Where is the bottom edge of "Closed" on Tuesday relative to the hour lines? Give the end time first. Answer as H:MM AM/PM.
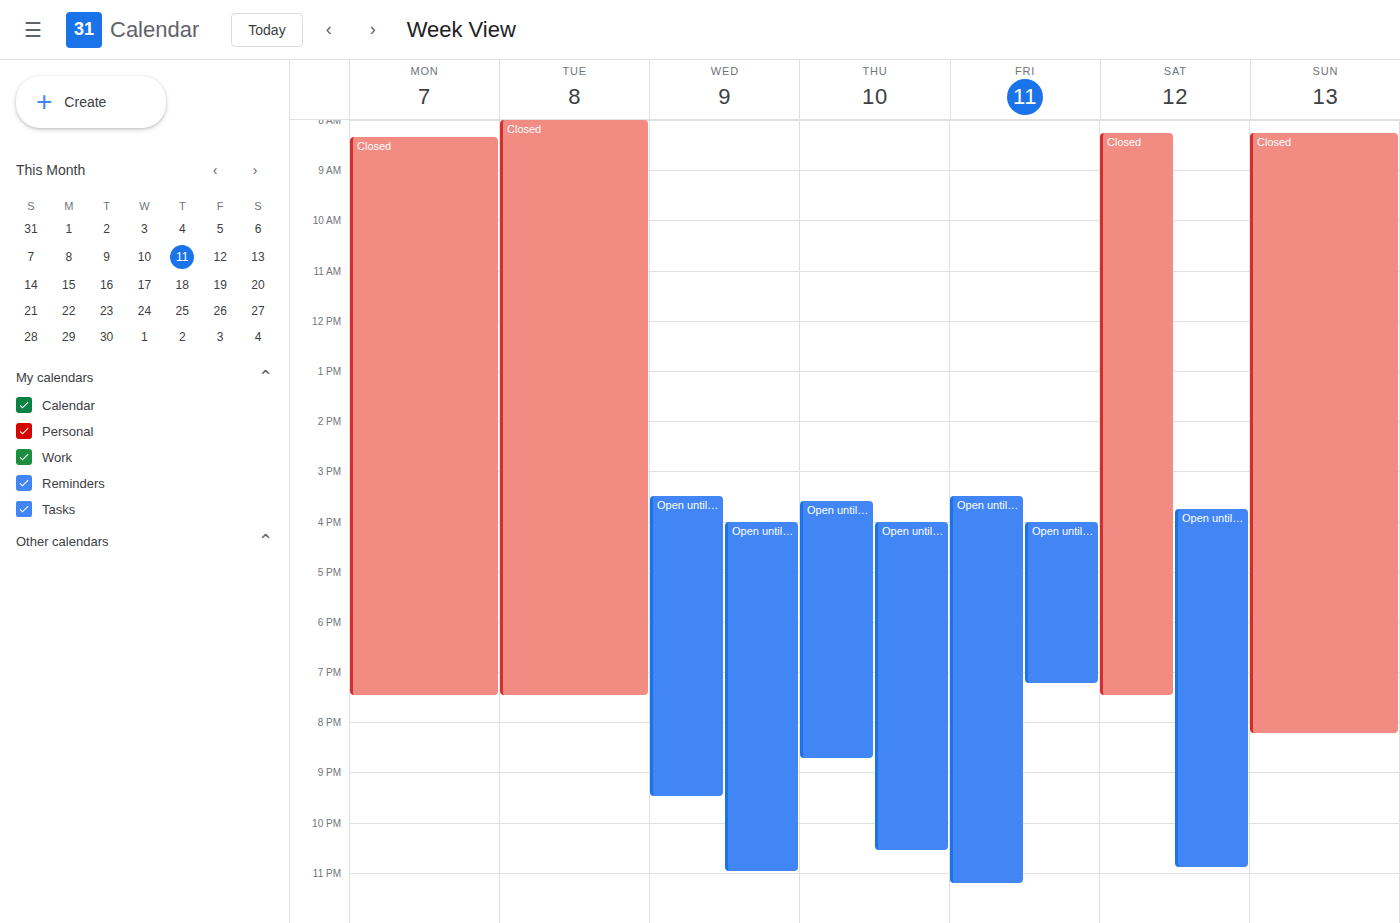
7:30 PM -- halfway between the 7 PM and 8 PM lines.